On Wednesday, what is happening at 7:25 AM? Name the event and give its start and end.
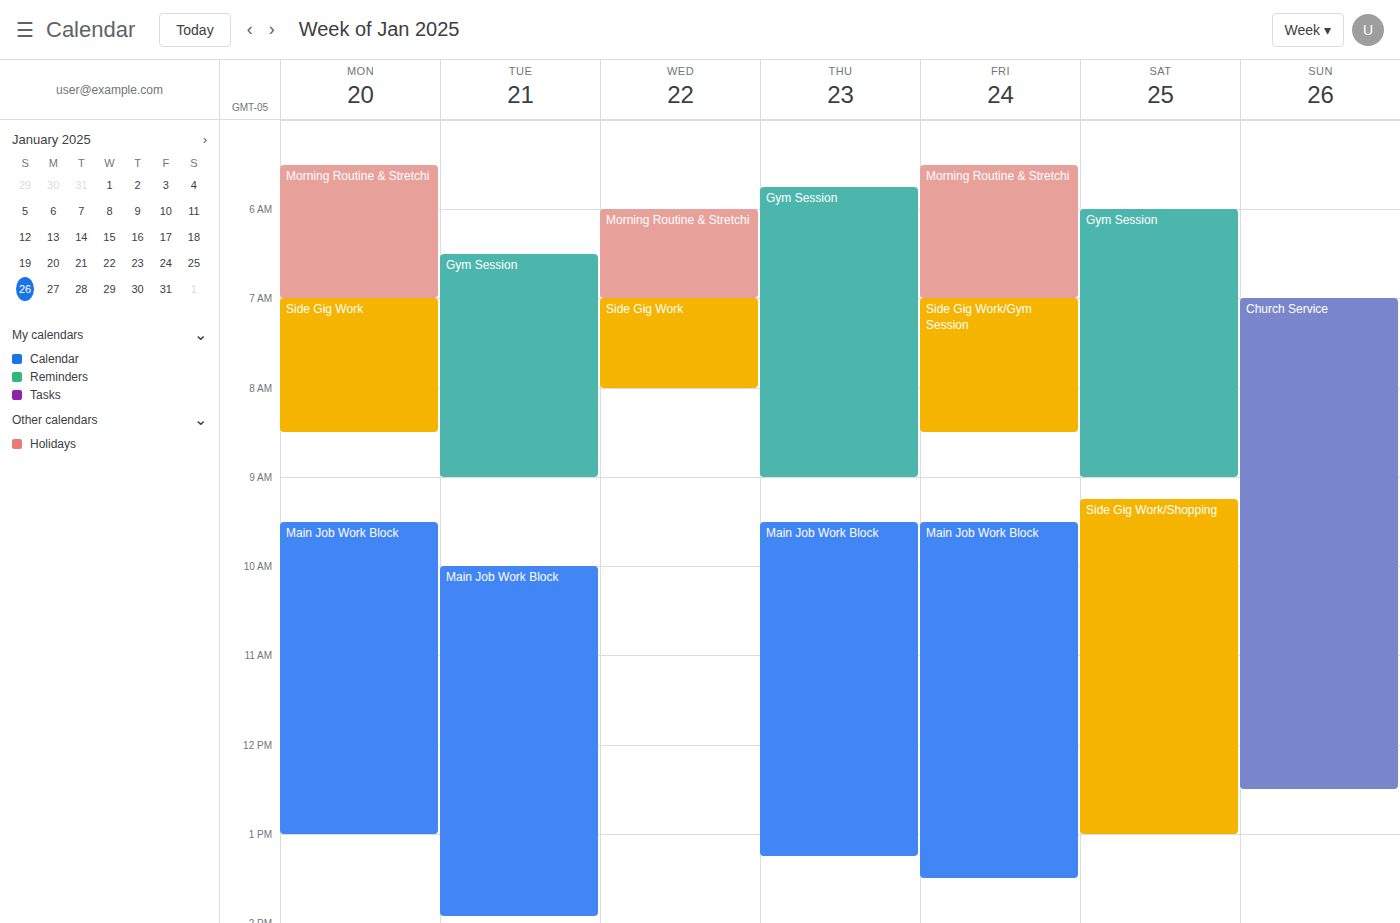
"Side Gig Work", 7:00 AM to 8:00 AM